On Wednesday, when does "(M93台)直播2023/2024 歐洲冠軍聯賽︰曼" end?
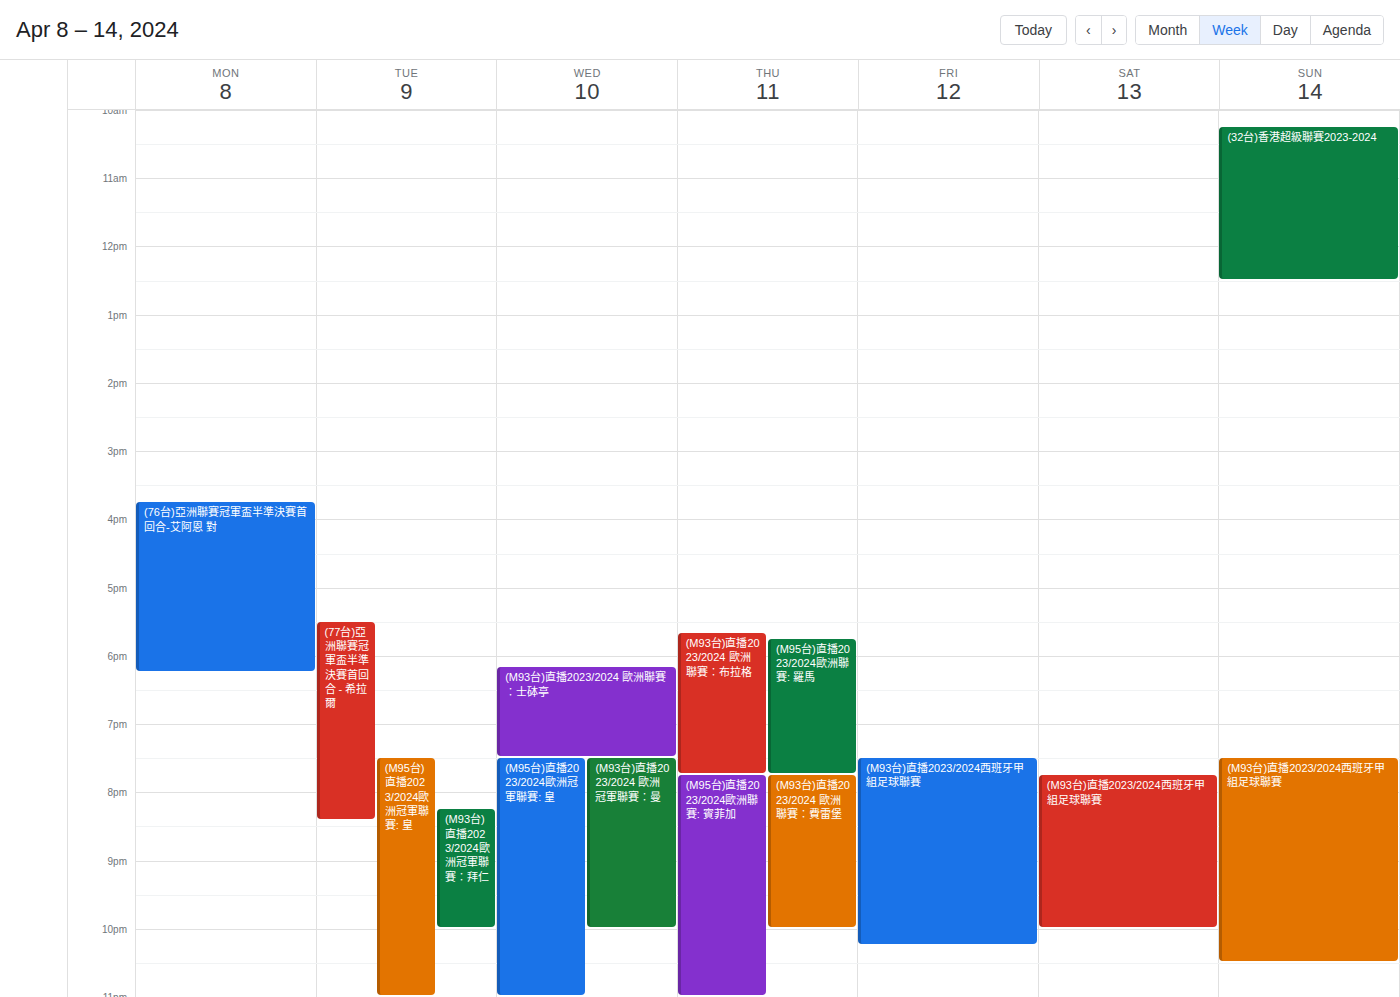
22:00